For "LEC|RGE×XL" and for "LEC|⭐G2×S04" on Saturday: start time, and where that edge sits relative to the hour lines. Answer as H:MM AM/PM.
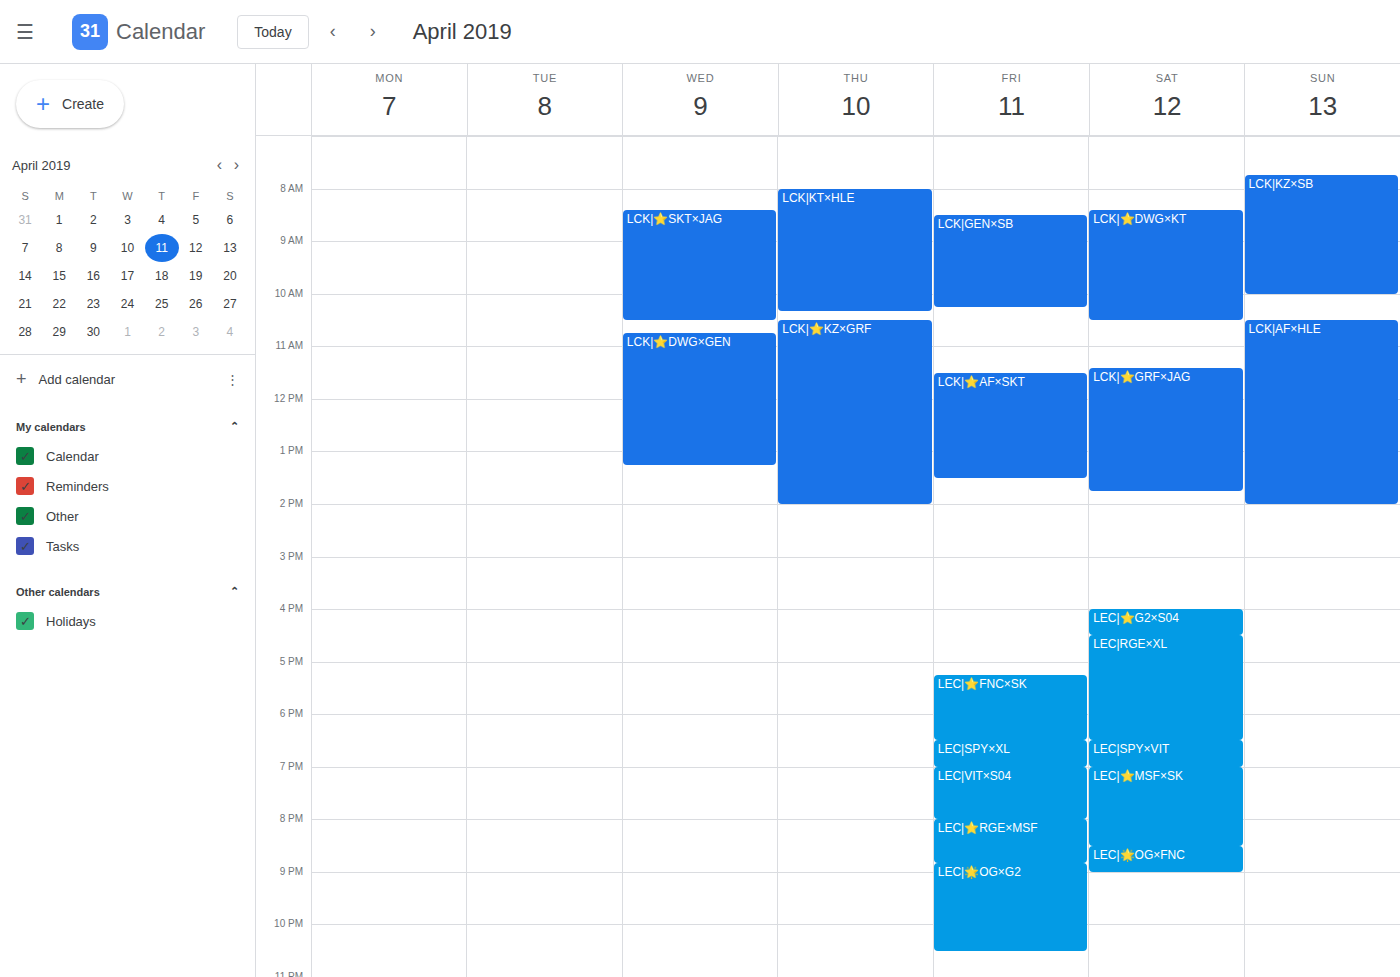
"LEC|RGE×XL": 4:30 PM, halfway between the 4 PM and 5 PM lines. "LEC|⭐G2×S04": 4:00 PM, exactly on the 4 PM line.